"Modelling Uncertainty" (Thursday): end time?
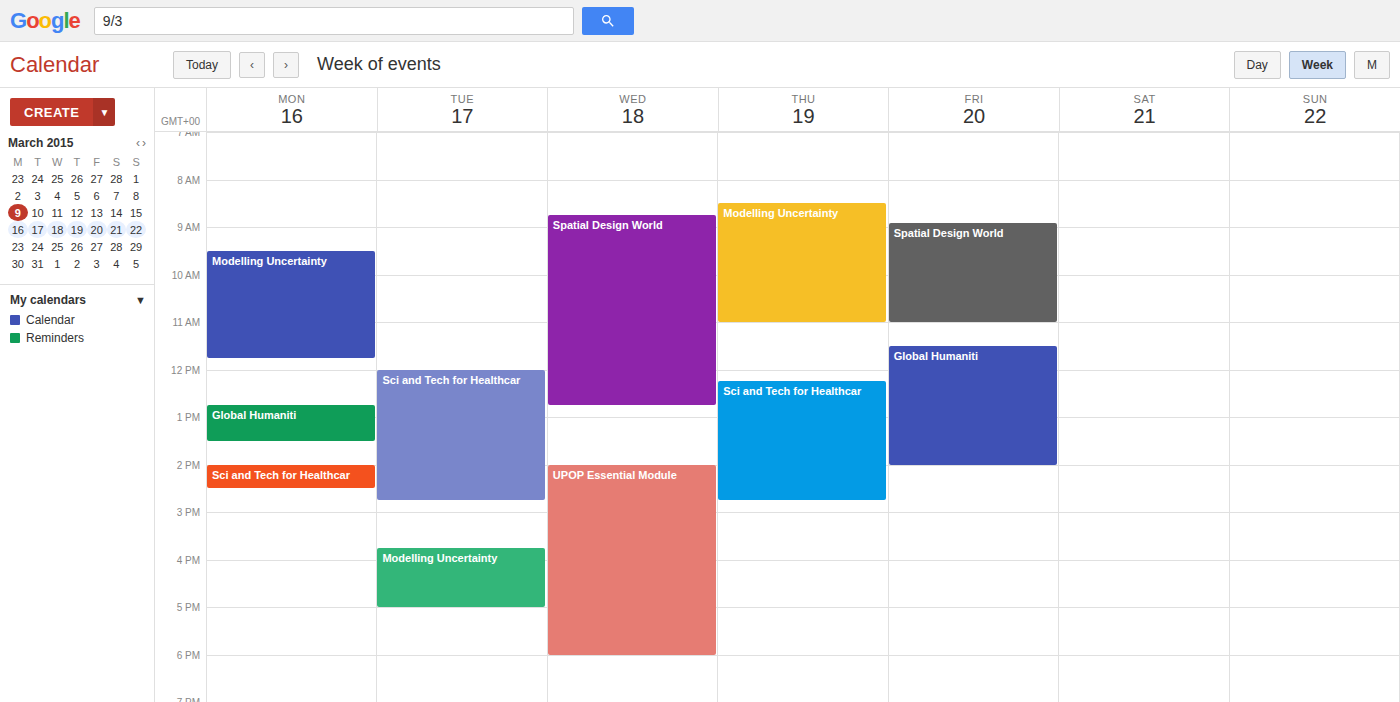
11:00 AM